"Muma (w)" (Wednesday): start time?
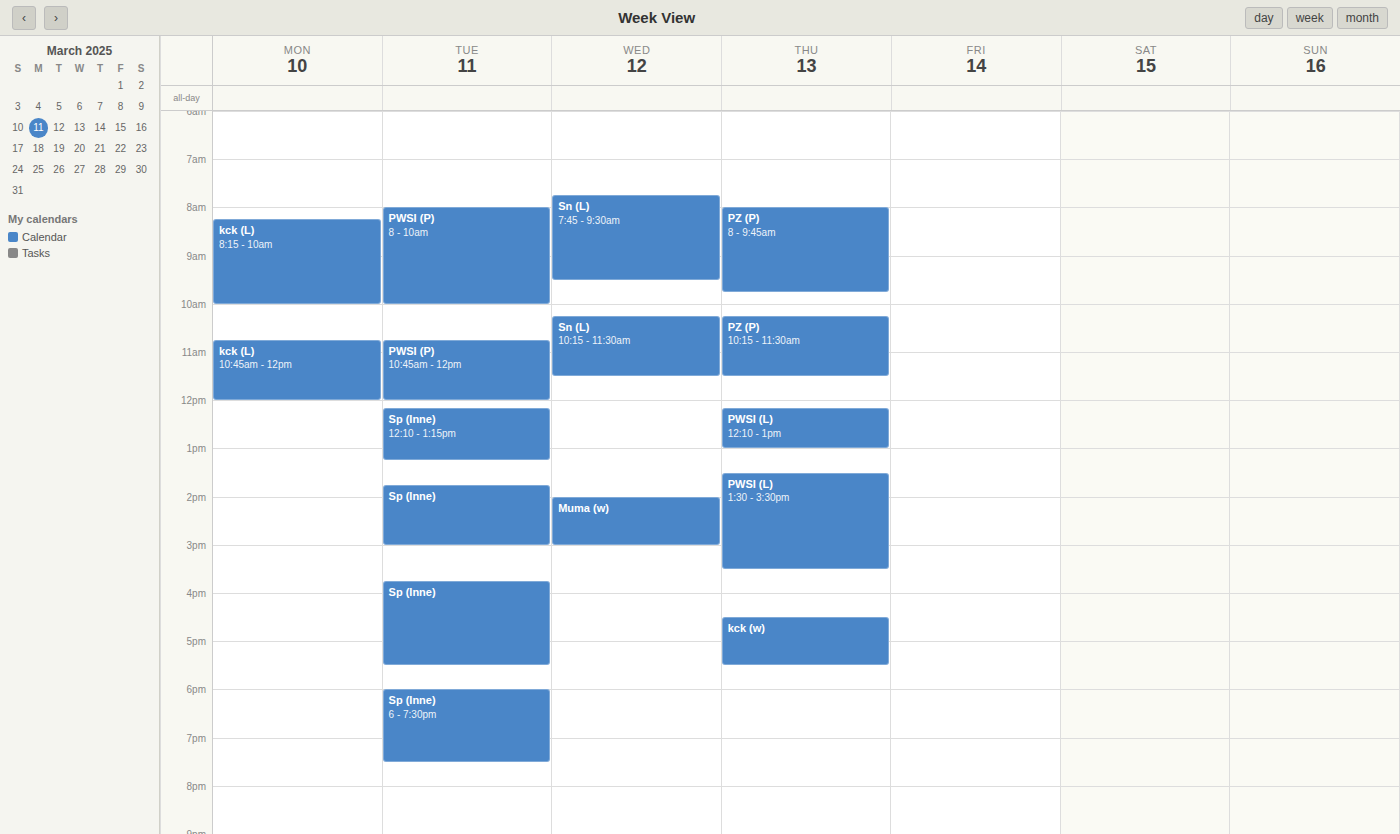
2:00 PM